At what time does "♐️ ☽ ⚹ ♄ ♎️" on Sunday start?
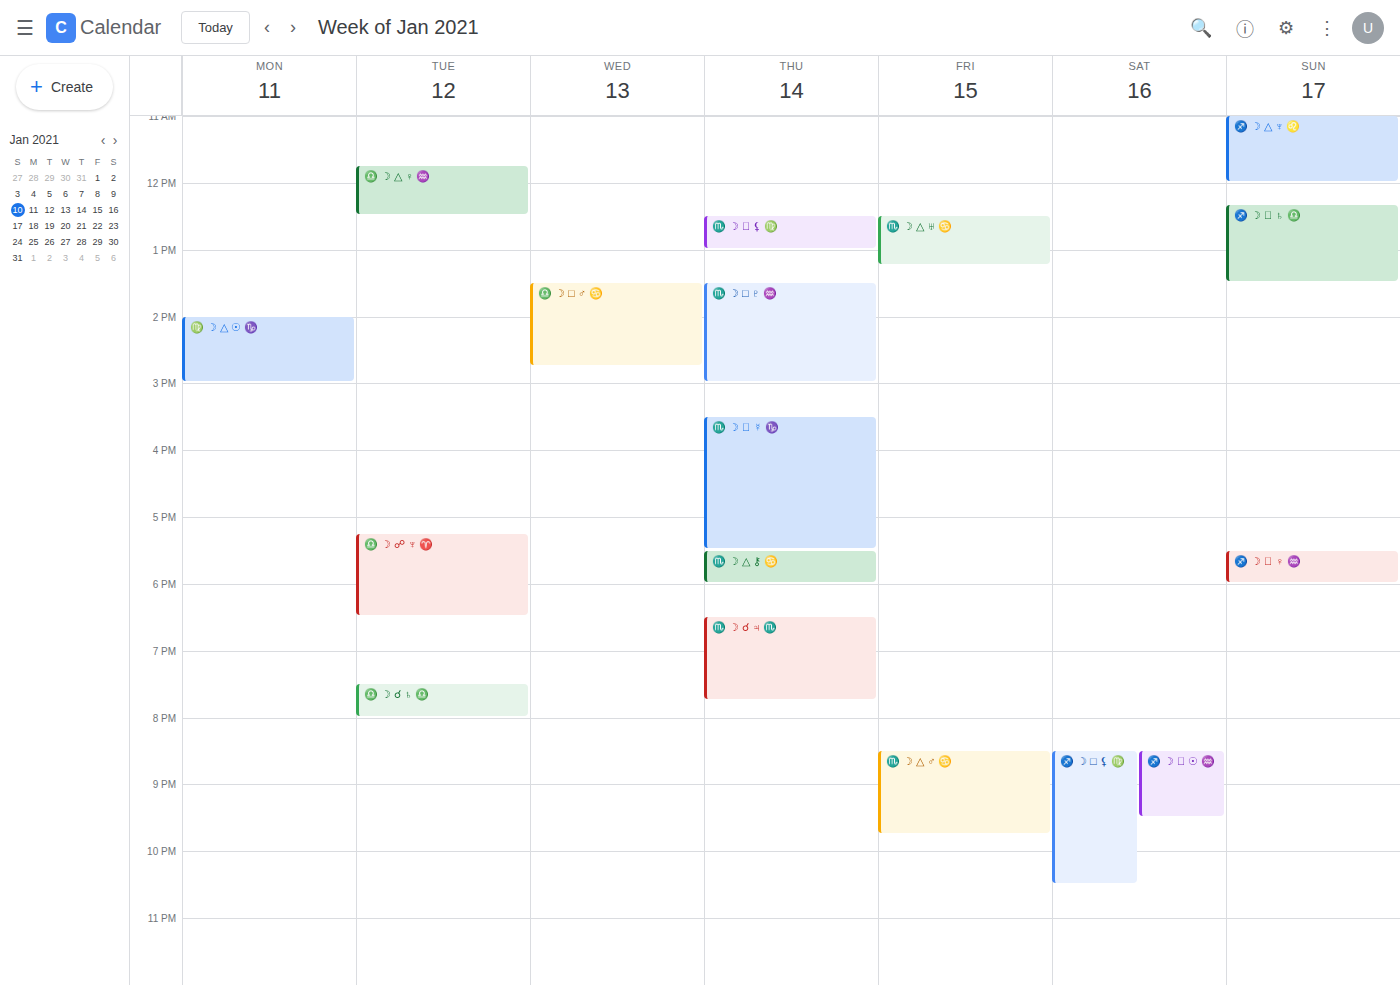
12:20 PM